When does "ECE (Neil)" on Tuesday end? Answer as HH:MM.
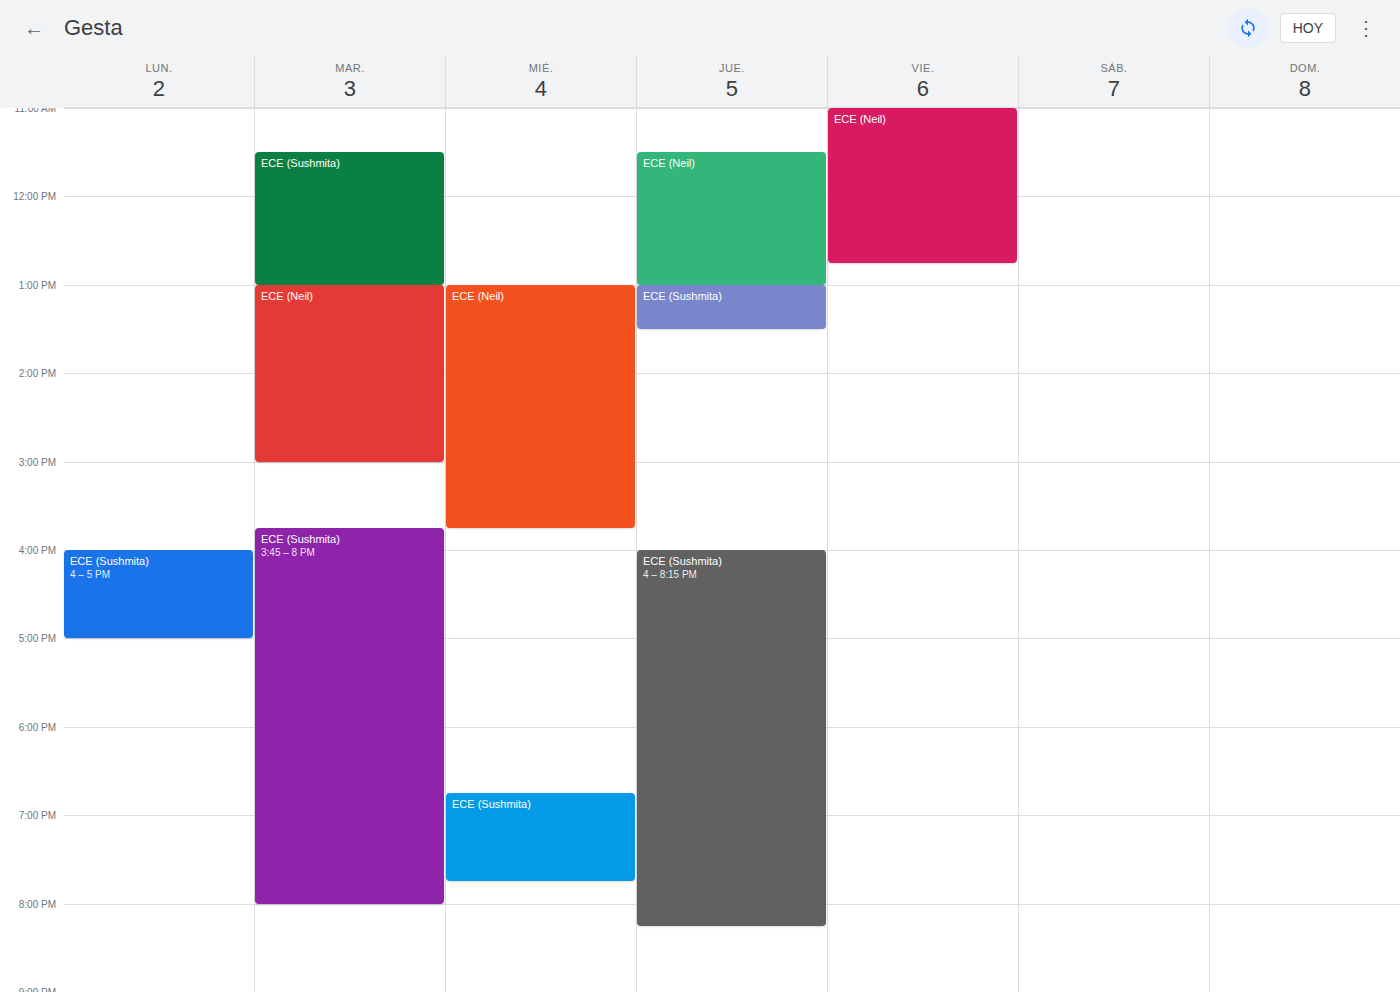
15:00